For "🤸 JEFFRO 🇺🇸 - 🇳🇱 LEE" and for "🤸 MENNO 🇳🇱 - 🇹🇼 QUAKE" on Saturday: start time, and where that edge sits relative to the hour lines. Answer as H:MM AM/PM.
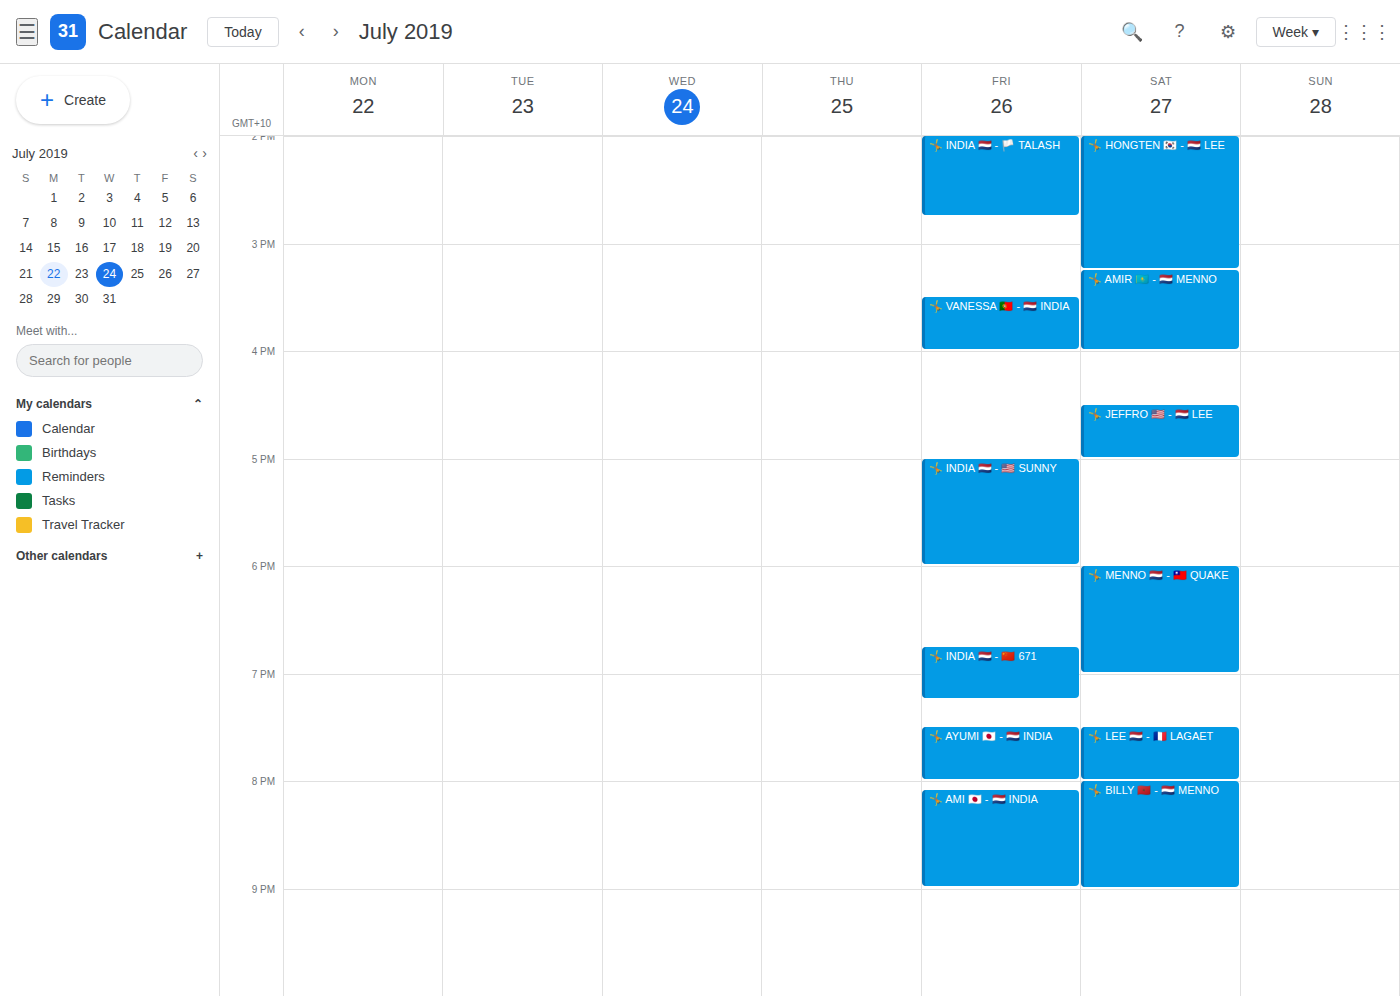
"🤸 JEFFRO 🇺🇸 - 🇳🇱 LEE": 4:30 PM, halfway between the 4 PM and 5 PM lines. "🤸 MENNO 🇳🇱 - 🇹🇼 QUAKE": 6:00 PM, exactly on the 6 PM line.